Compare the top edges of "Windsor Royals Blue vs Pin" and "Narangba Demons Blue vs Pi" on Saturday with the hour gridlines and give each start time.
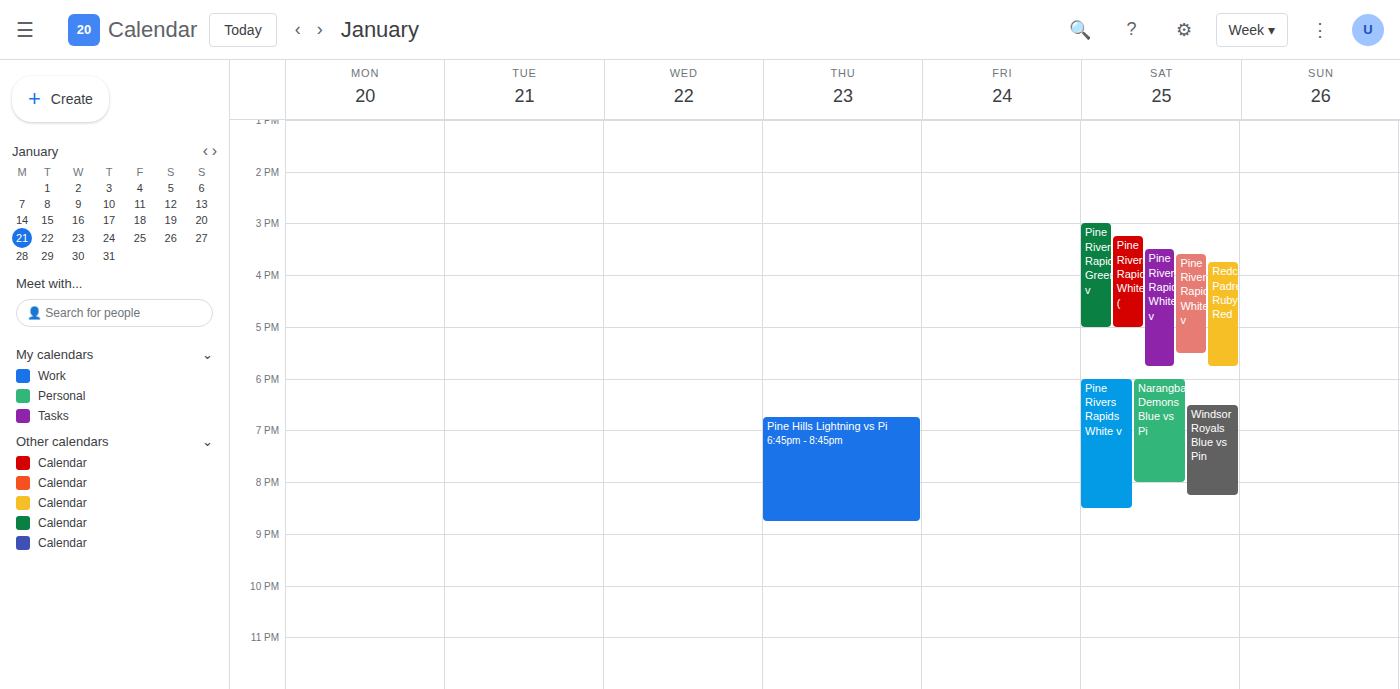
"Windsor Royals Blue vs Pin": 6:30 PM, halfway between the 6 PM and 7 PM lines. "Narangba Demons Blue vs Pi": 6:00 PM, exactly on the 6 PM line.